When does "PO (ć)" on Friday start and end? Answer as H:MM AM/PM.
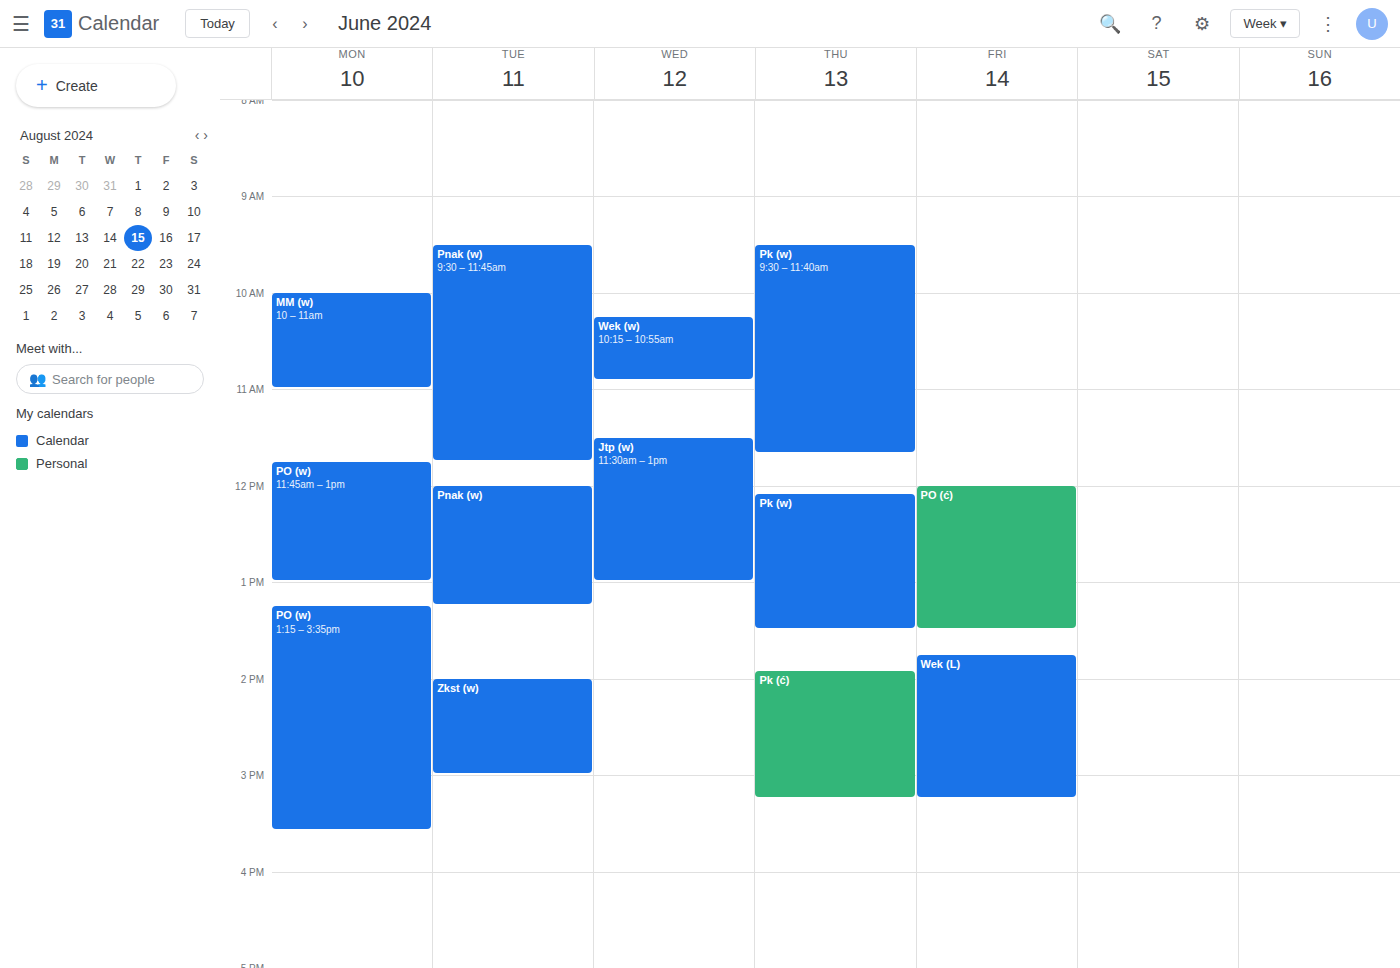
12:00 PM to 1:30 PM